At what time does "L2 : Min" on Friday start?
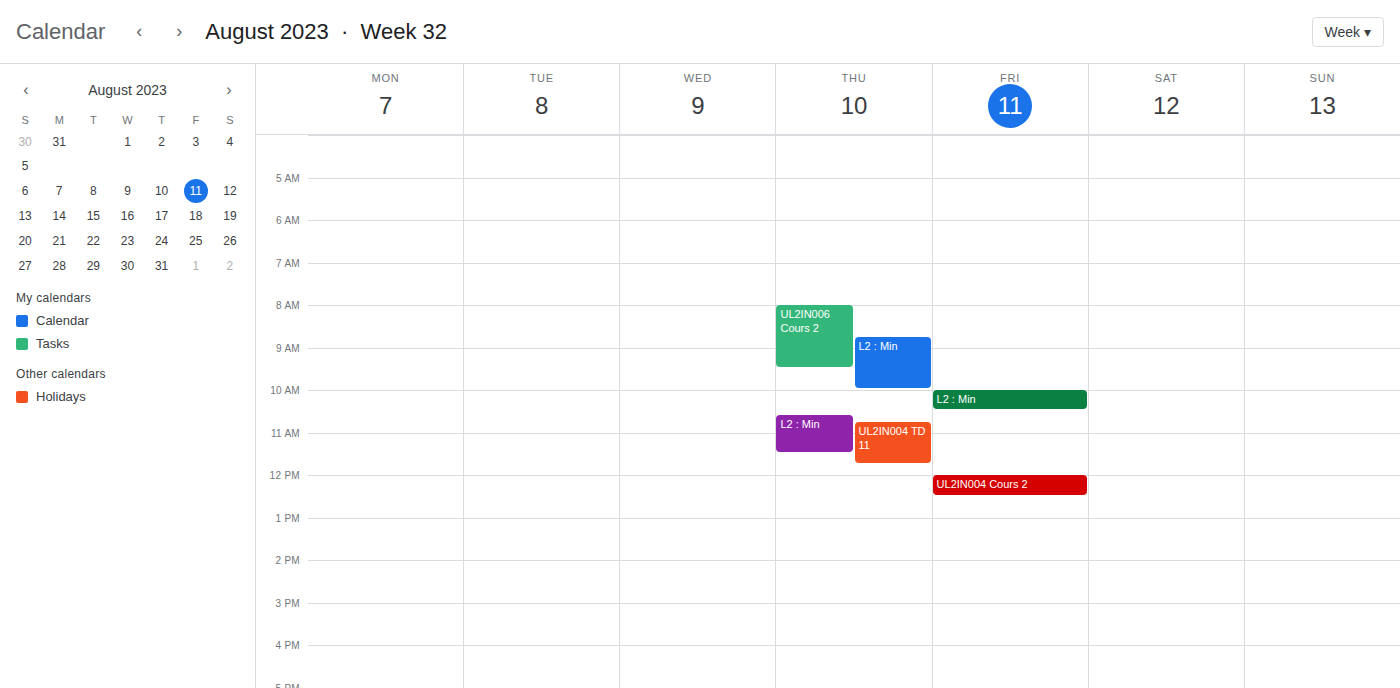
10:00 AM